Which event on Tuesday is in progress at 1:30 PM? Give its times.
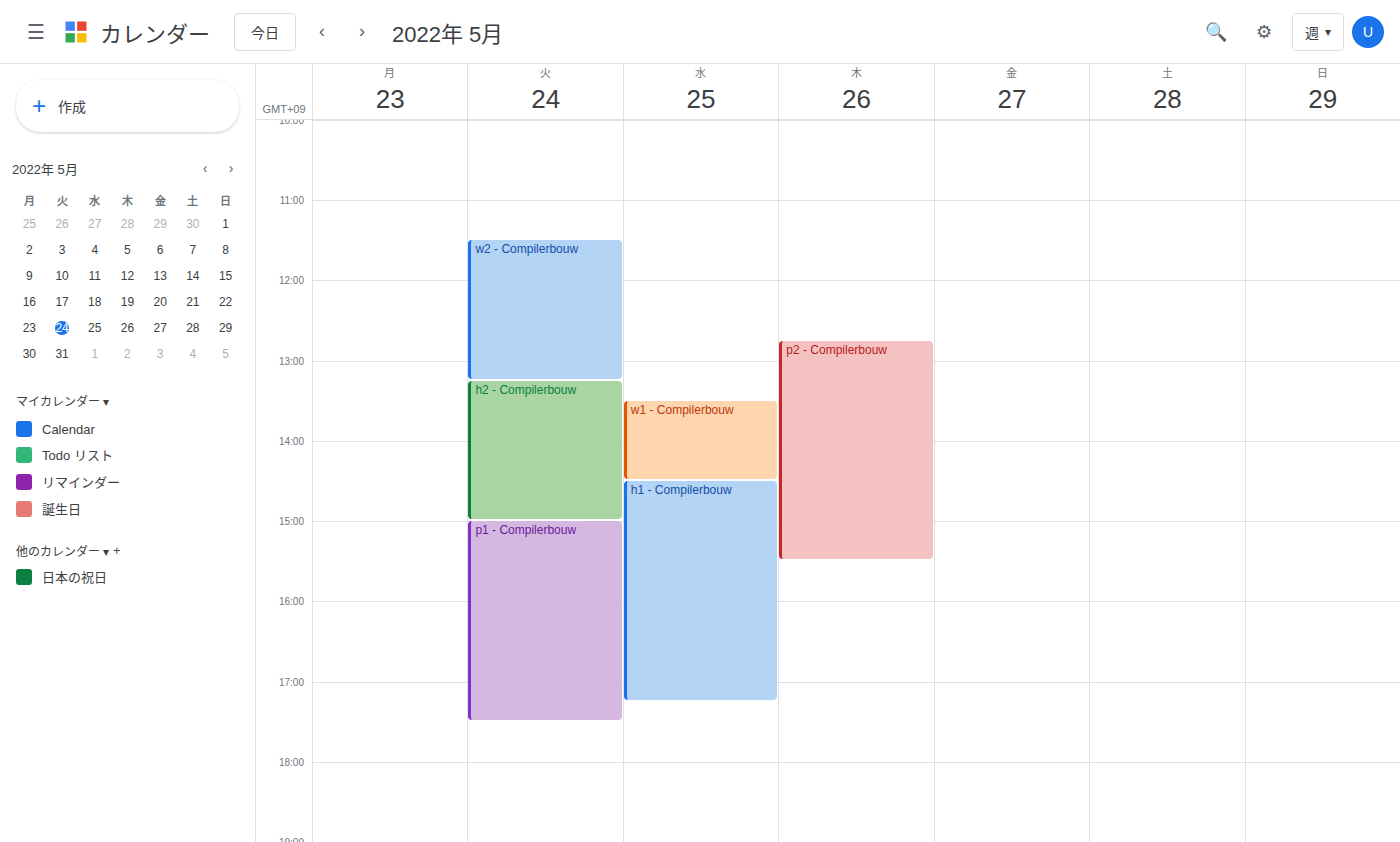
"h2 - Compilerbouw", 1:15 PM to 3:00 PM